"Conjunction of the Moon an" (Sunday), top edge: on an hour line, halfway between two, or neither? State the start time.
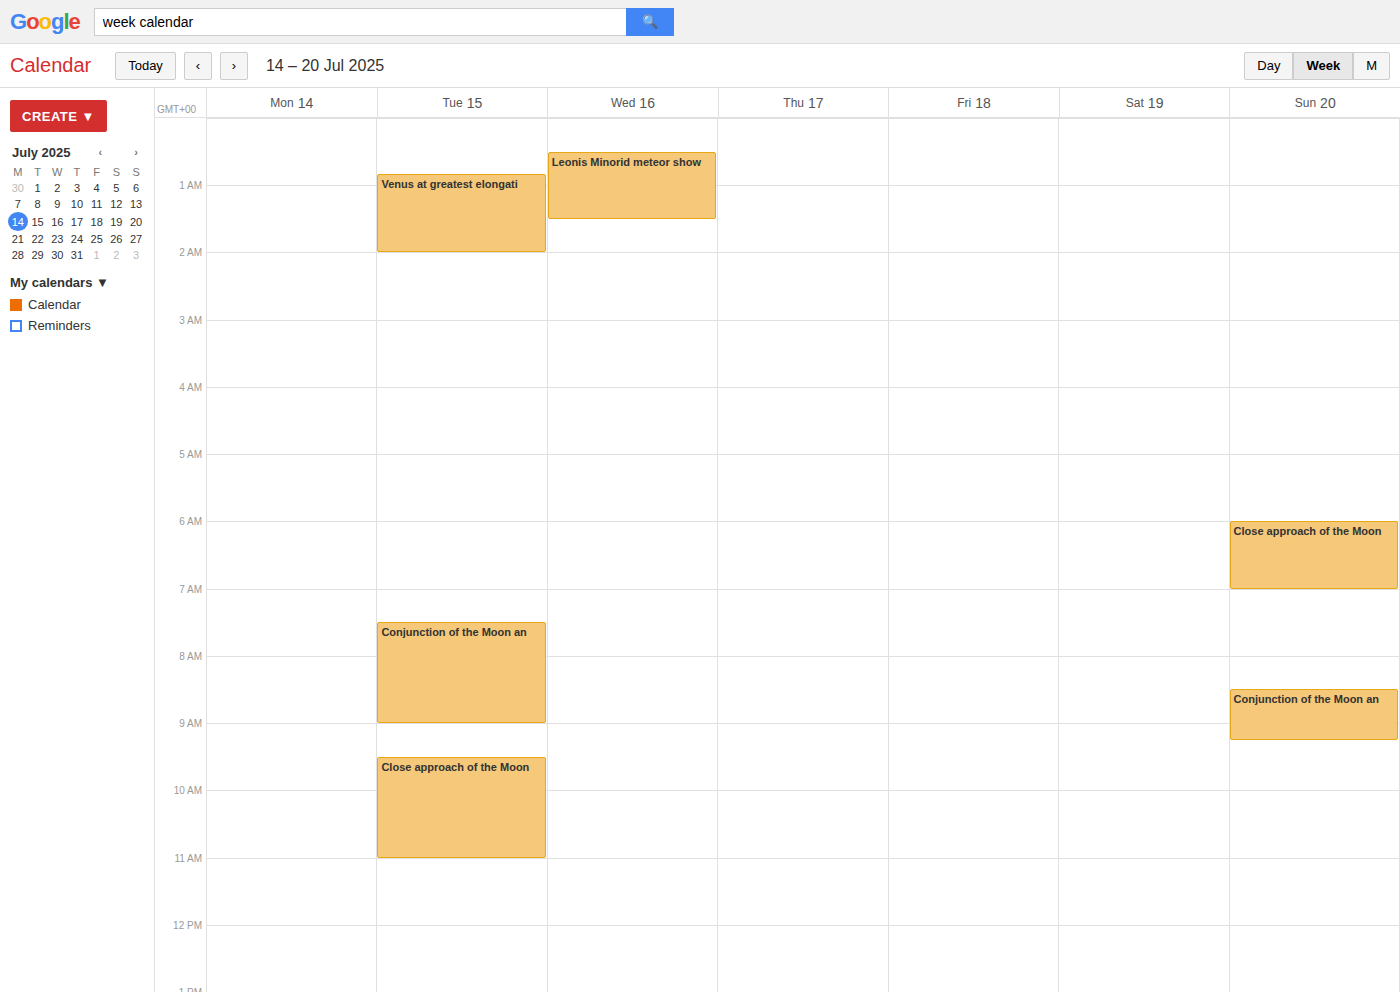
8:30 AM -- halfway between the 8 AM and 9 AM lines.